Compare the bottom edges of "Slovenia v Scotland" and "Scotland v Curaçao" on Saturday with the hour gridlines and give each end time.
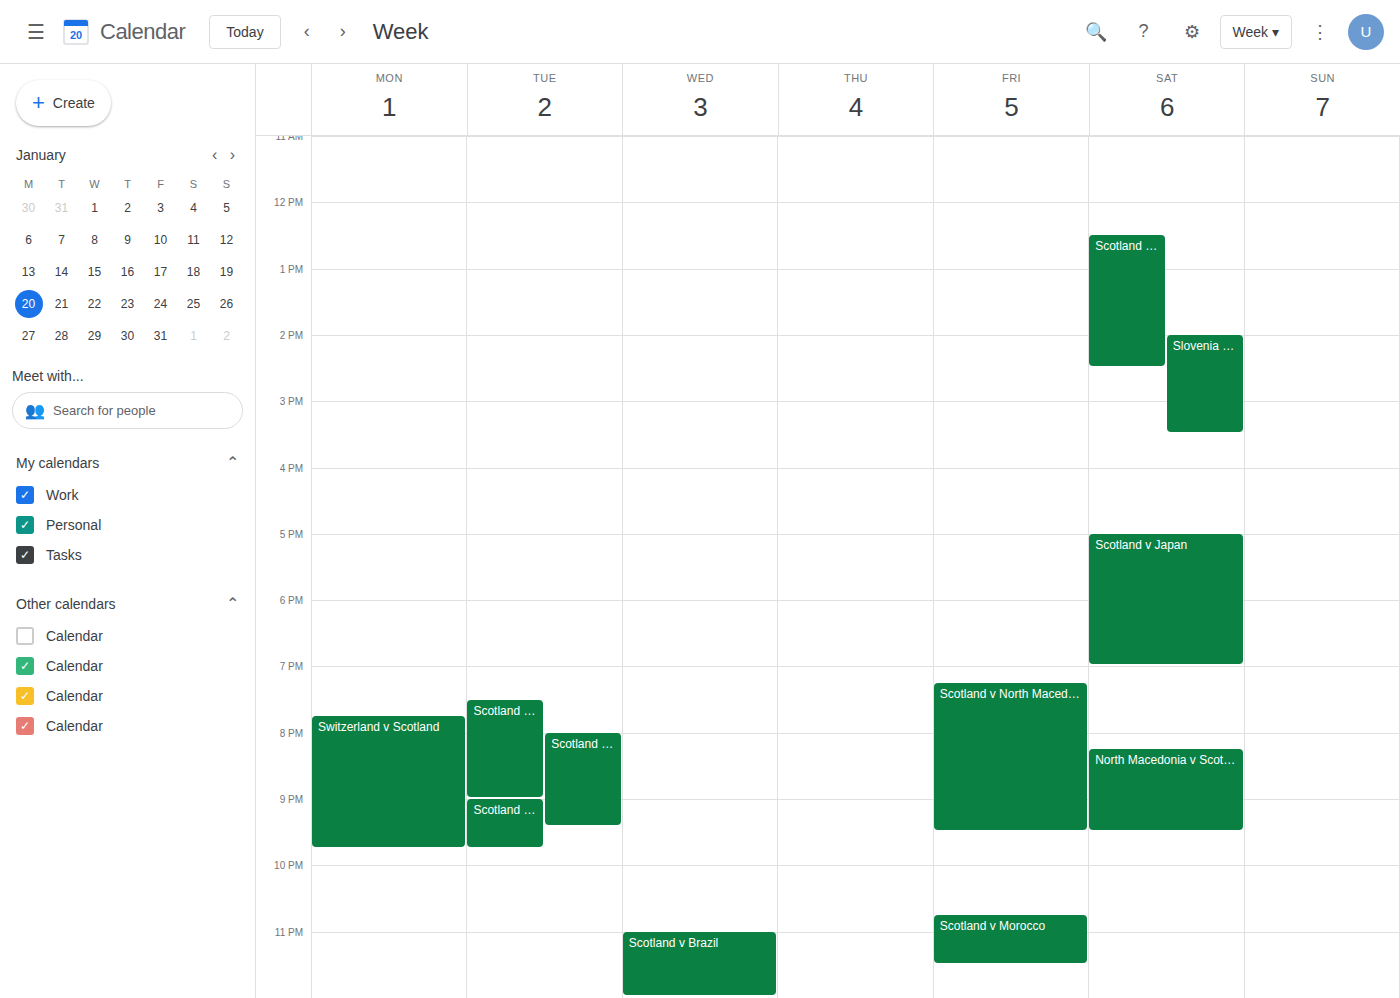
"Slovenia v Scotland": 3:30 PM, halfway between the 3 PM and 4 PM lines. "Scotland v Curaçao": 2:30 PM, halfway between the 2 PM and 3 PM lines.